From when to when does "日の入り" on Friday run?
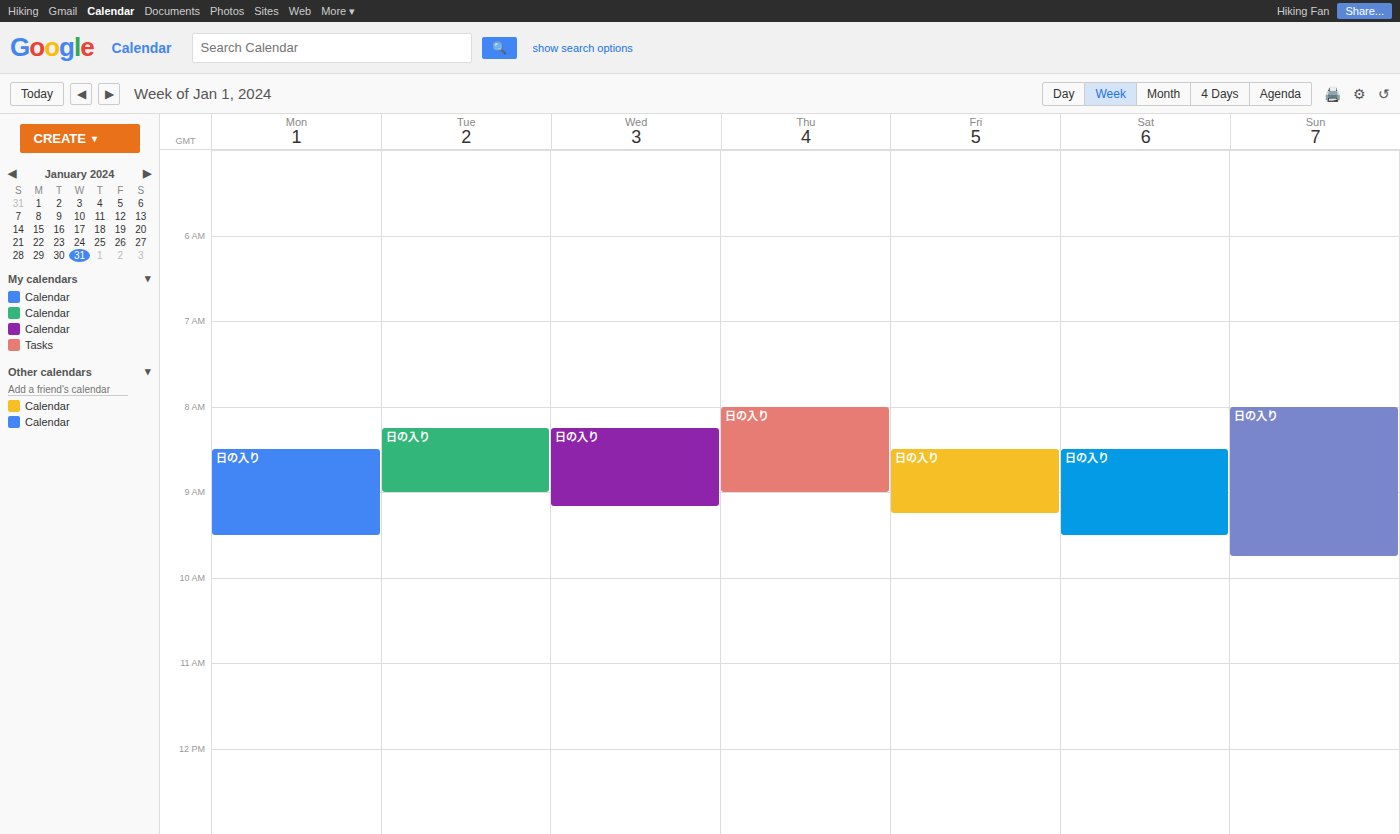
8:30 AM to 9:15 AM